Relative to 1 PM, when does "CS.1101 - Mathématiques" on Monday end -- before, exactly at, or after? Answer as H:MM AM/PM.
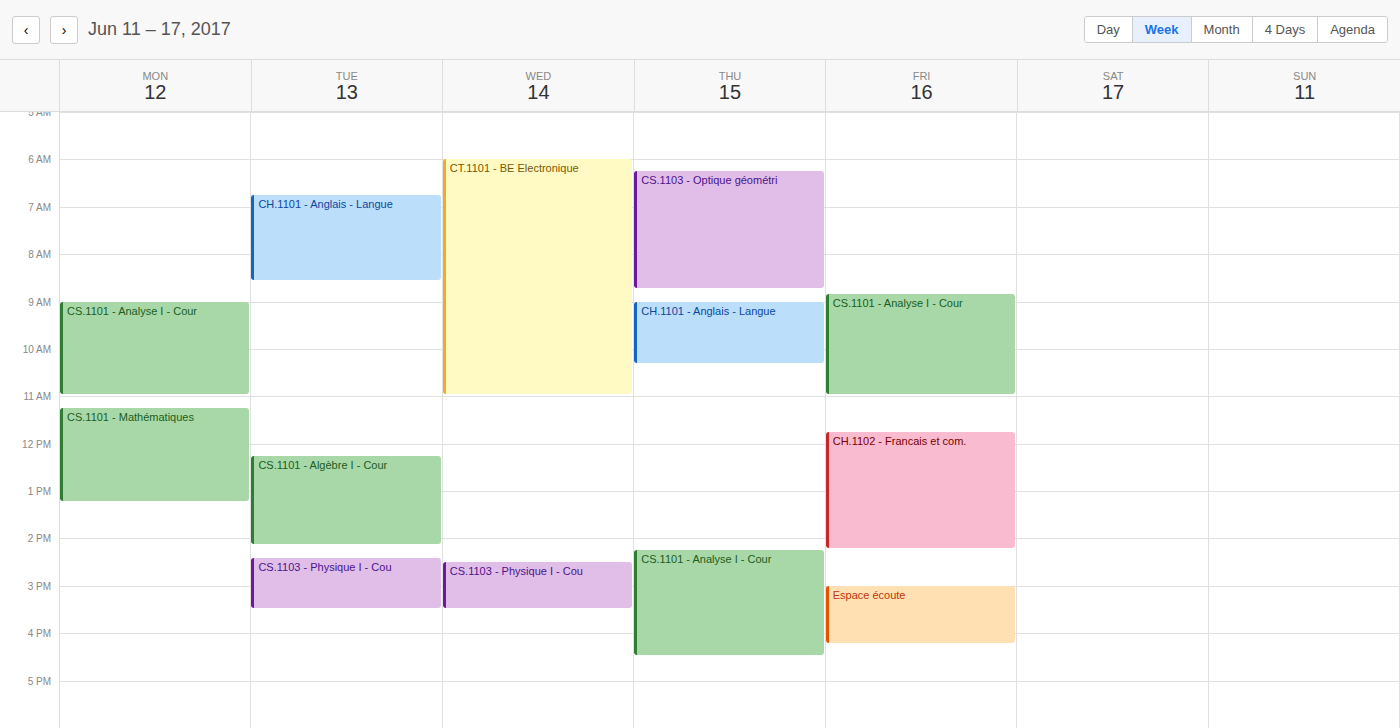
1:15 PM -- after 1 PM, 15 minutes below the 1 PM line.